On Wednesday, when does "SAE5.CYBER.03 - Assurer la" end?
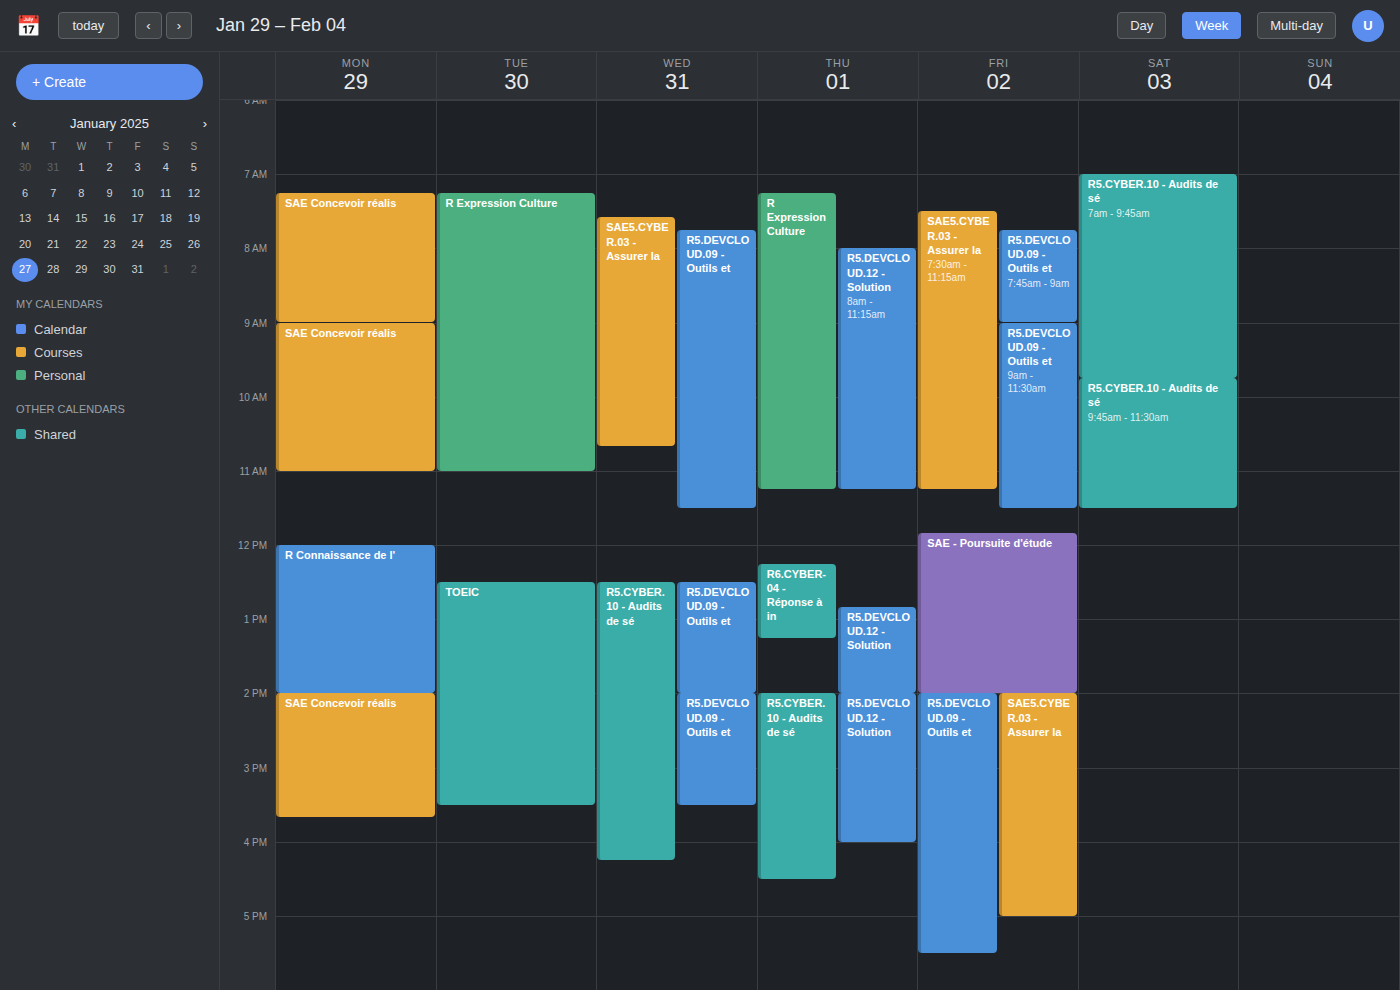
10:40 AM